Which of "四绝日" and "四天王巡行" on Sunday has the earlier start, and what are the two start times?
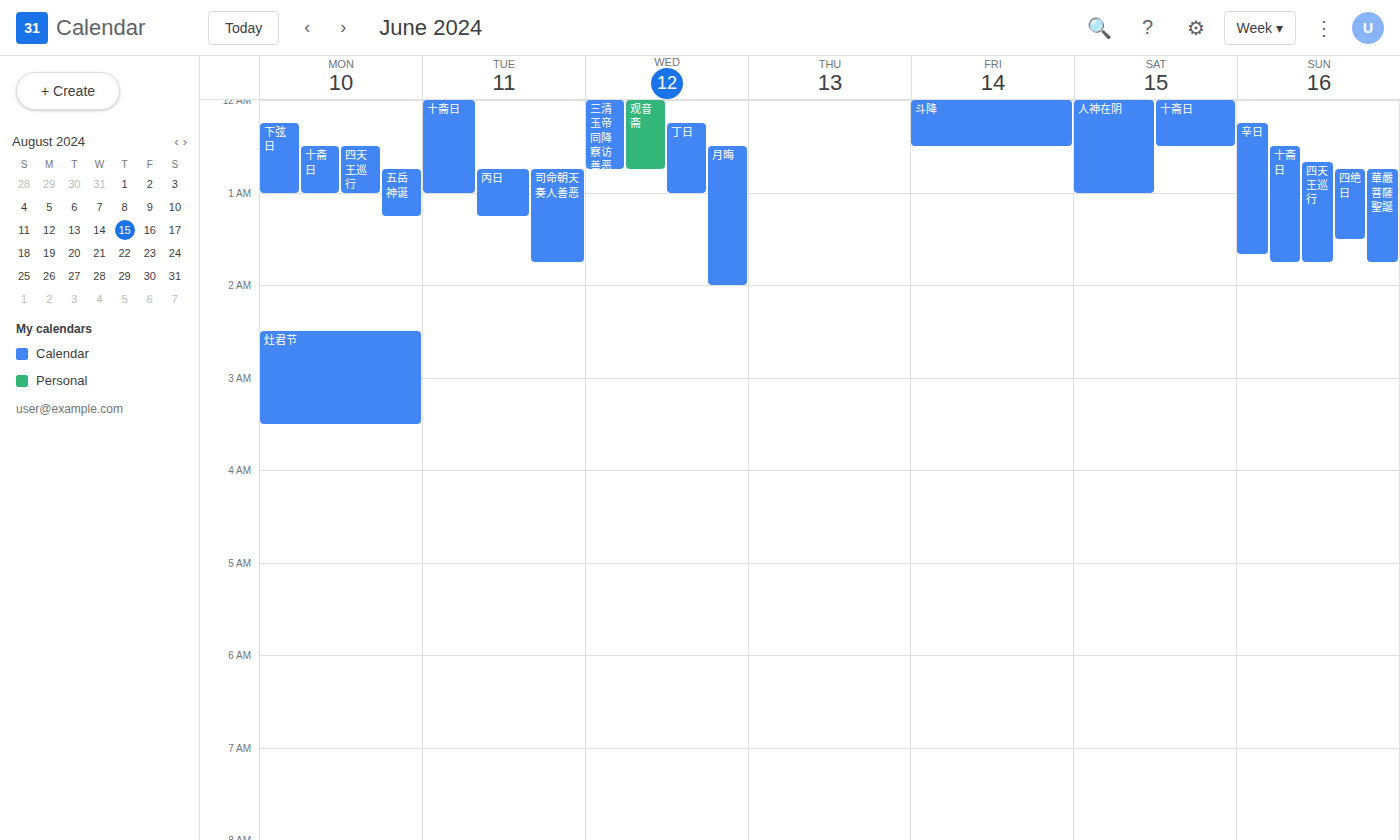
"四天王巡行" 12:40 AM; "四绝日" 12:45 AM.